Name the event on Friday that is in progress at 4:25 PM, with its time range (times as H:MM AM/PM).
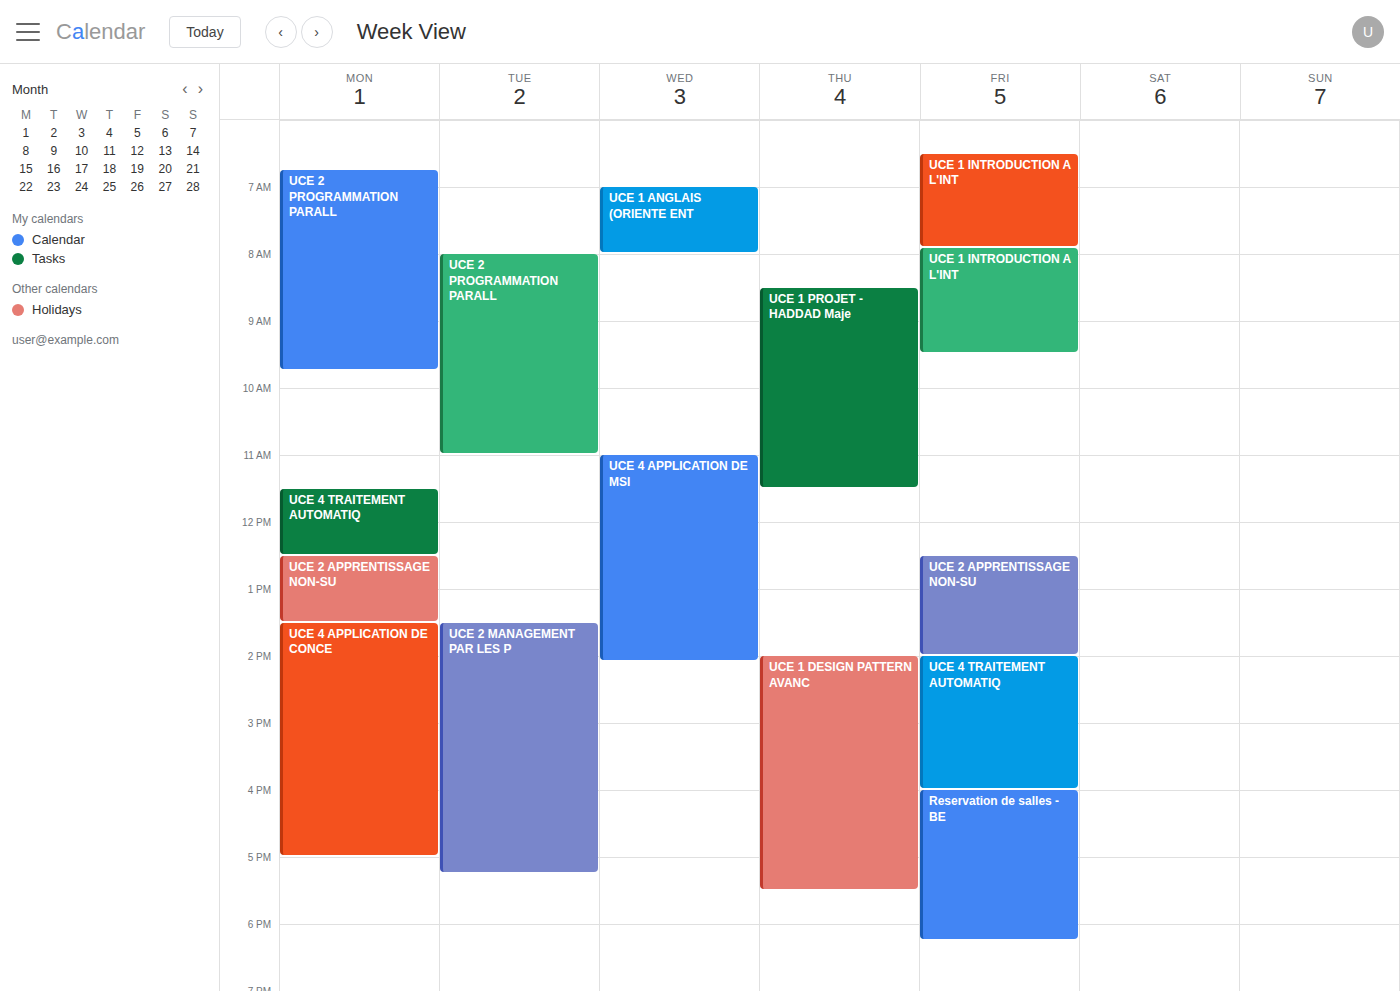
"Reservation de salles - BE", 4:00 PM to 6:15 PM